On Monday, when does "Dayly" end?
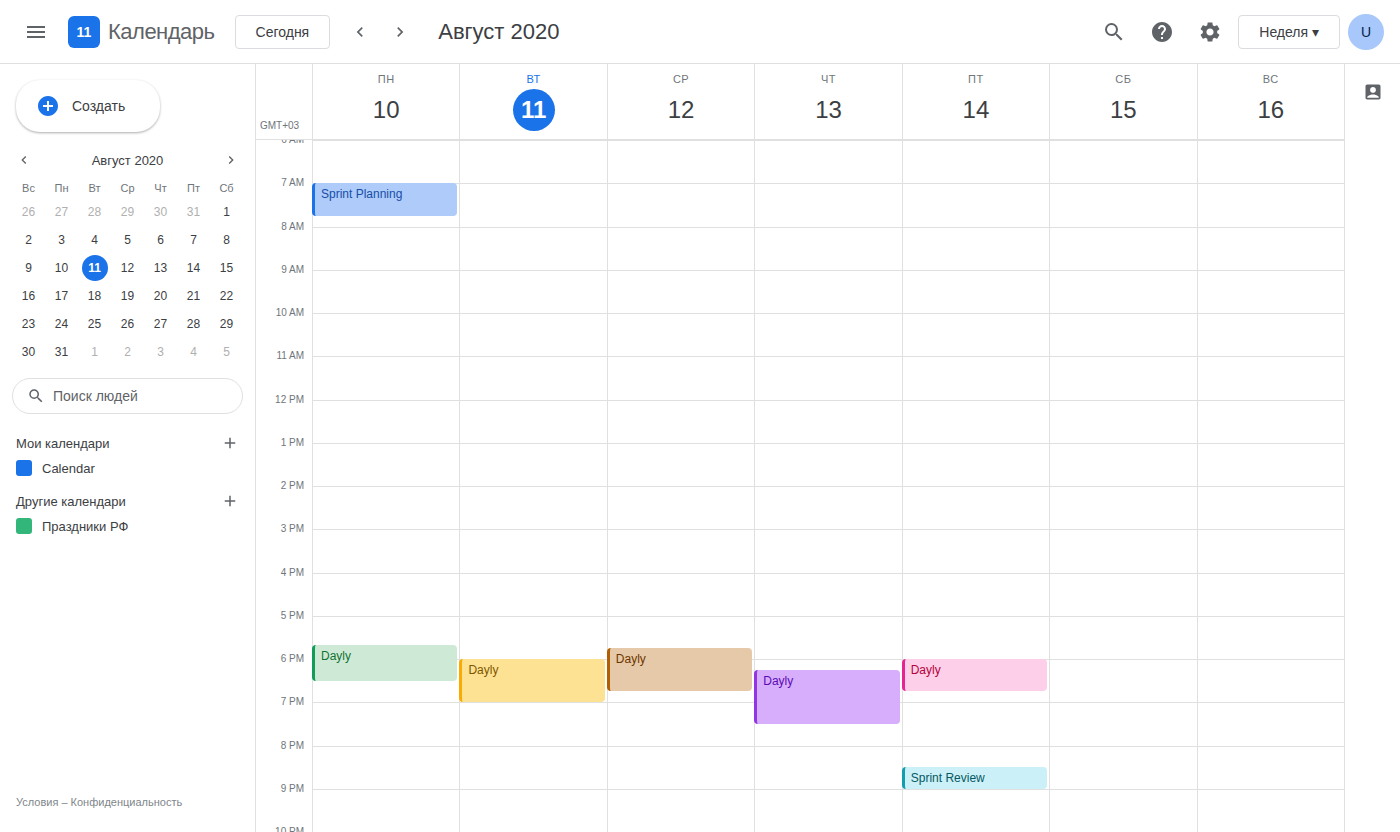
6:30 PM